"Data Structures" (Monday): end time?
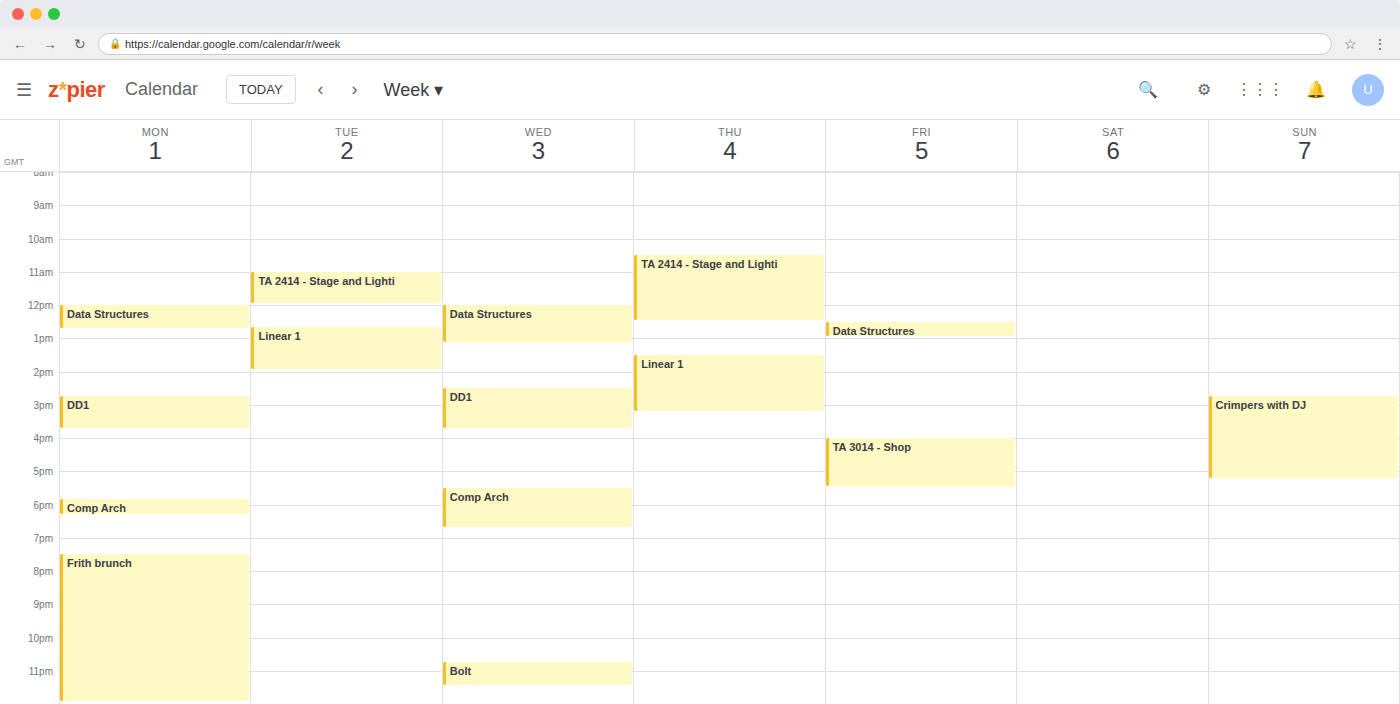
12:45 PM